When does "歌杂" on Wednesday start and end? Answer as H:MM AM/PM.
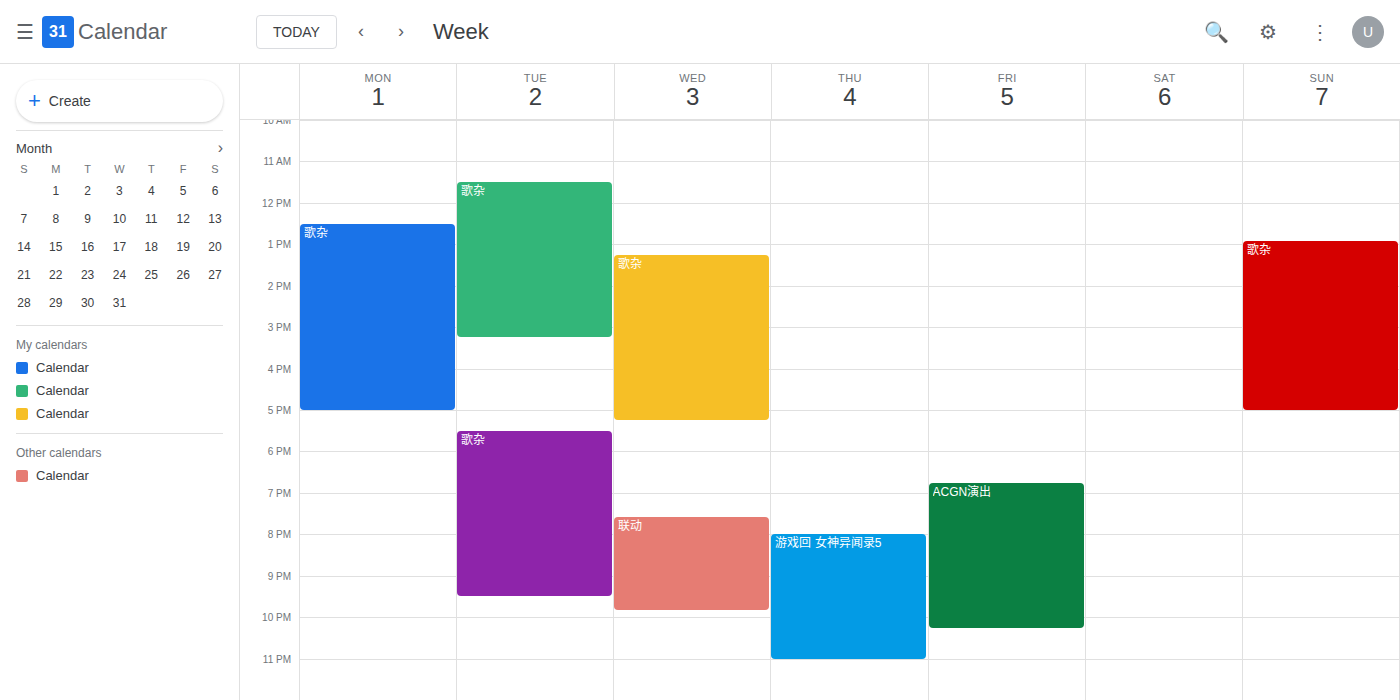
1:15 PM to 5:15 PM